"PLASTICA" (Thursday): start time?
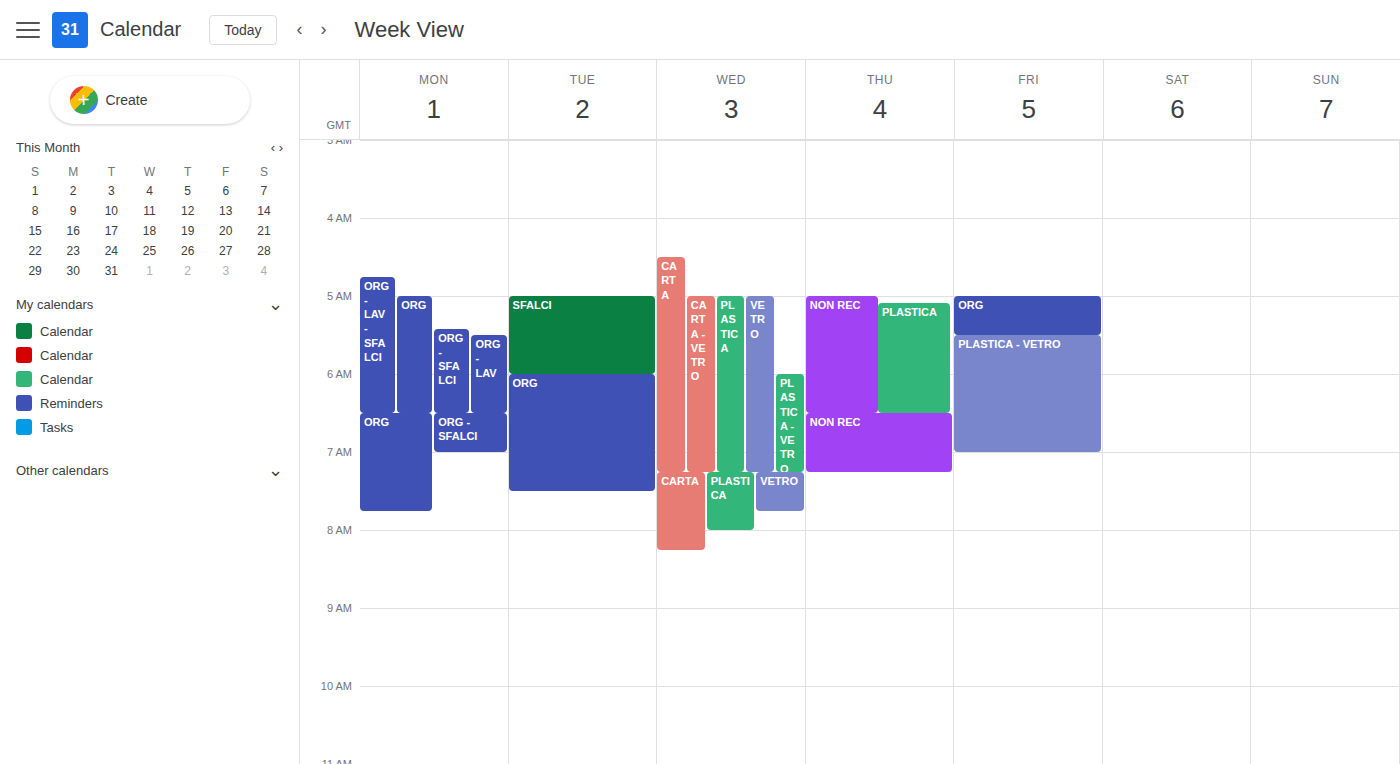
5:05 AM